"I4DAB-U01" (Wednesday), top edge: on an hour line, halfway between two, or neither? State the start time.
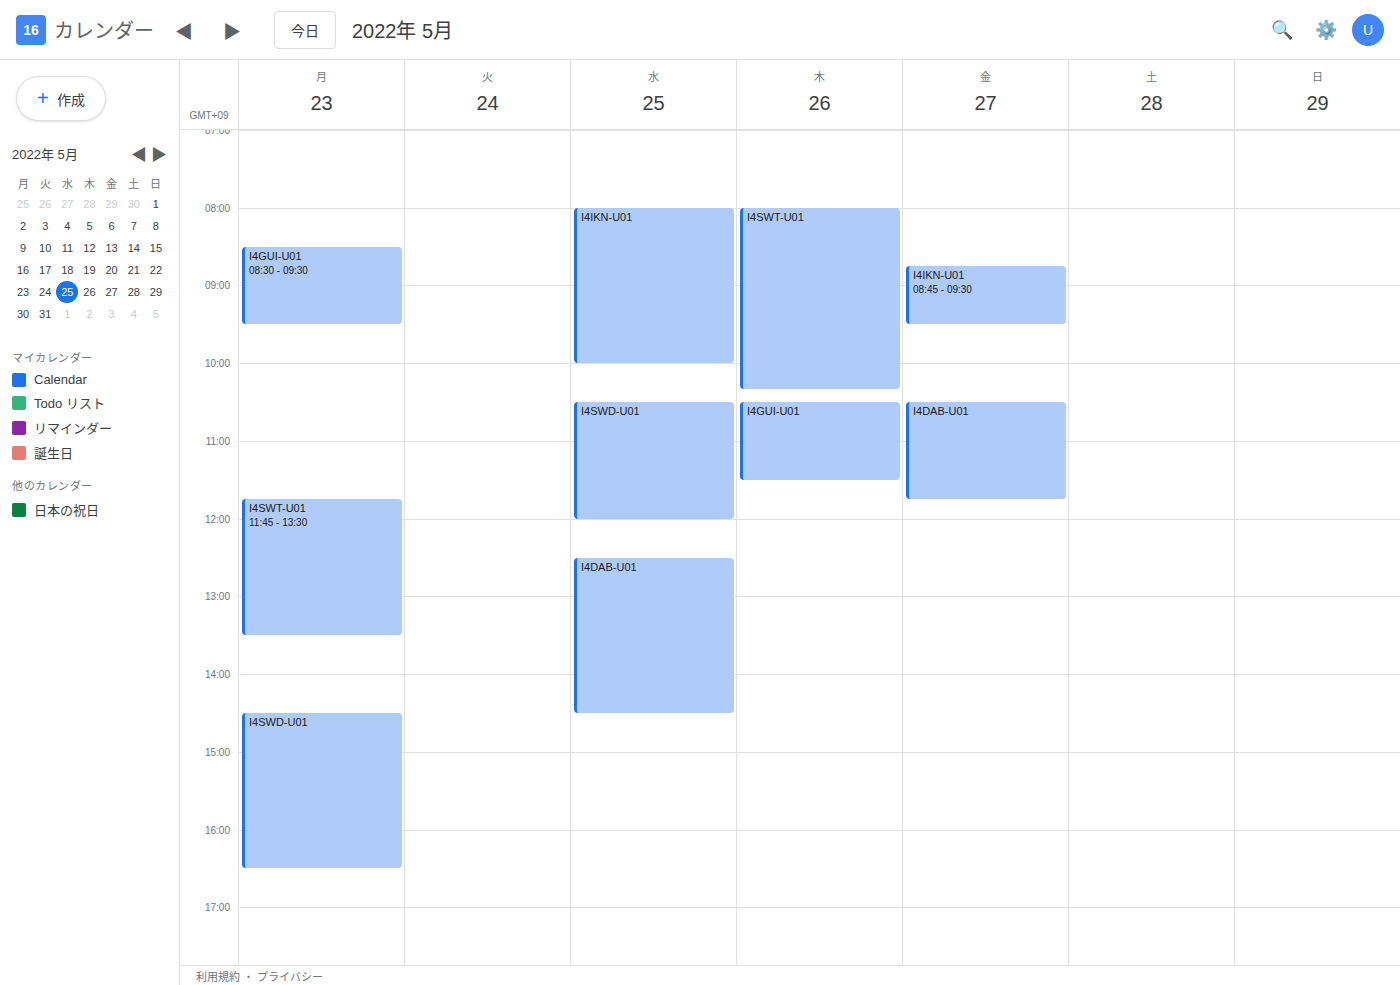
12:30 PM -- halfway between the 12 PM and 1 PM lines.